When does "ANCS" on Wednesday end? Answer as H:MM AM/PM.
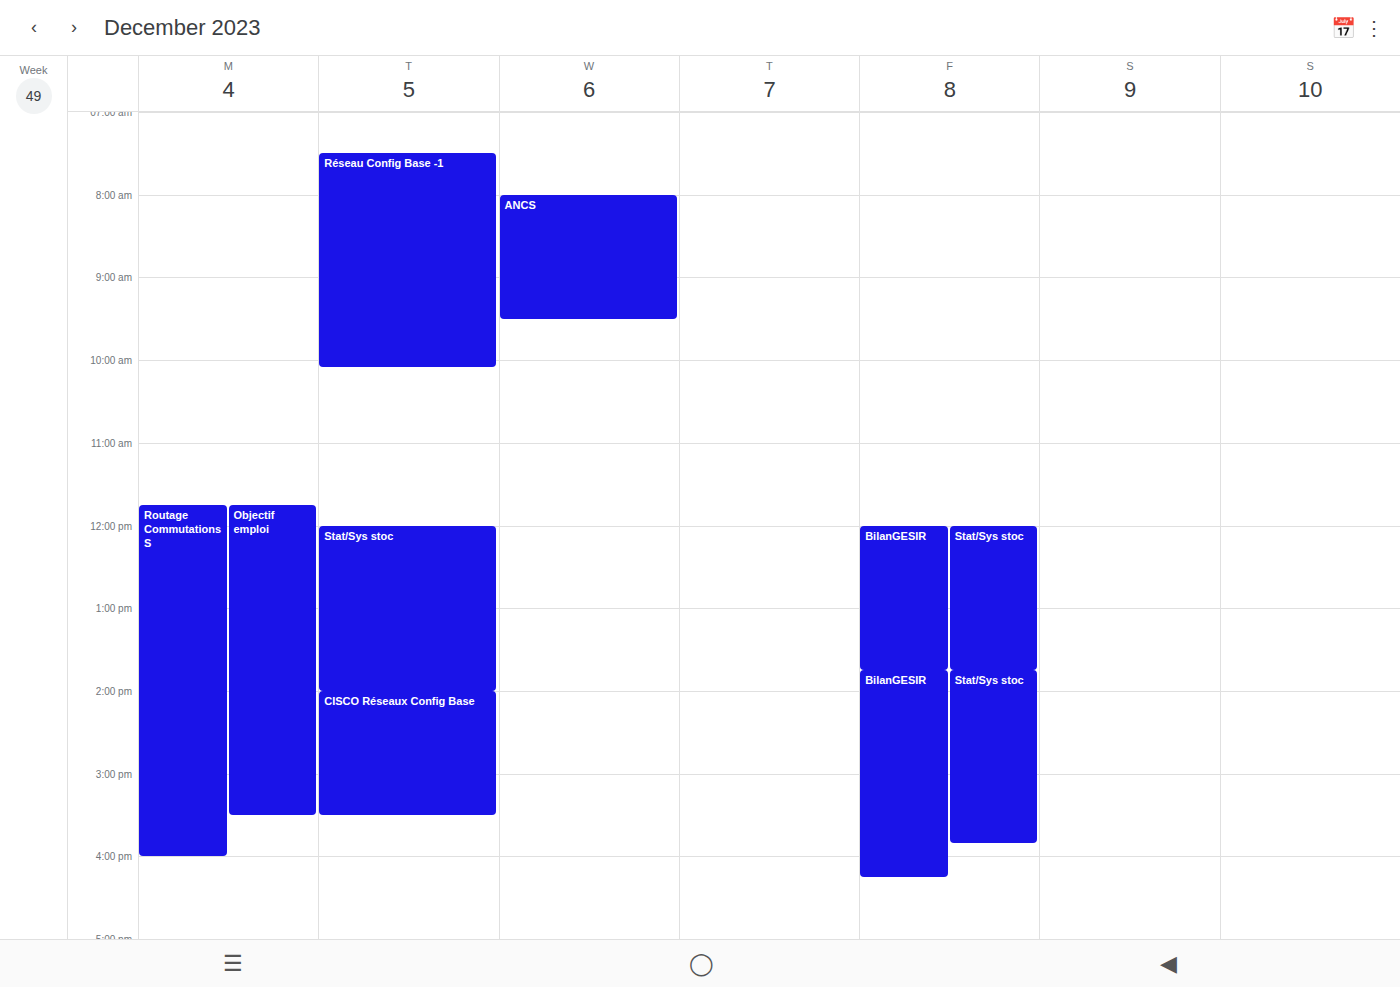
9:30 AM